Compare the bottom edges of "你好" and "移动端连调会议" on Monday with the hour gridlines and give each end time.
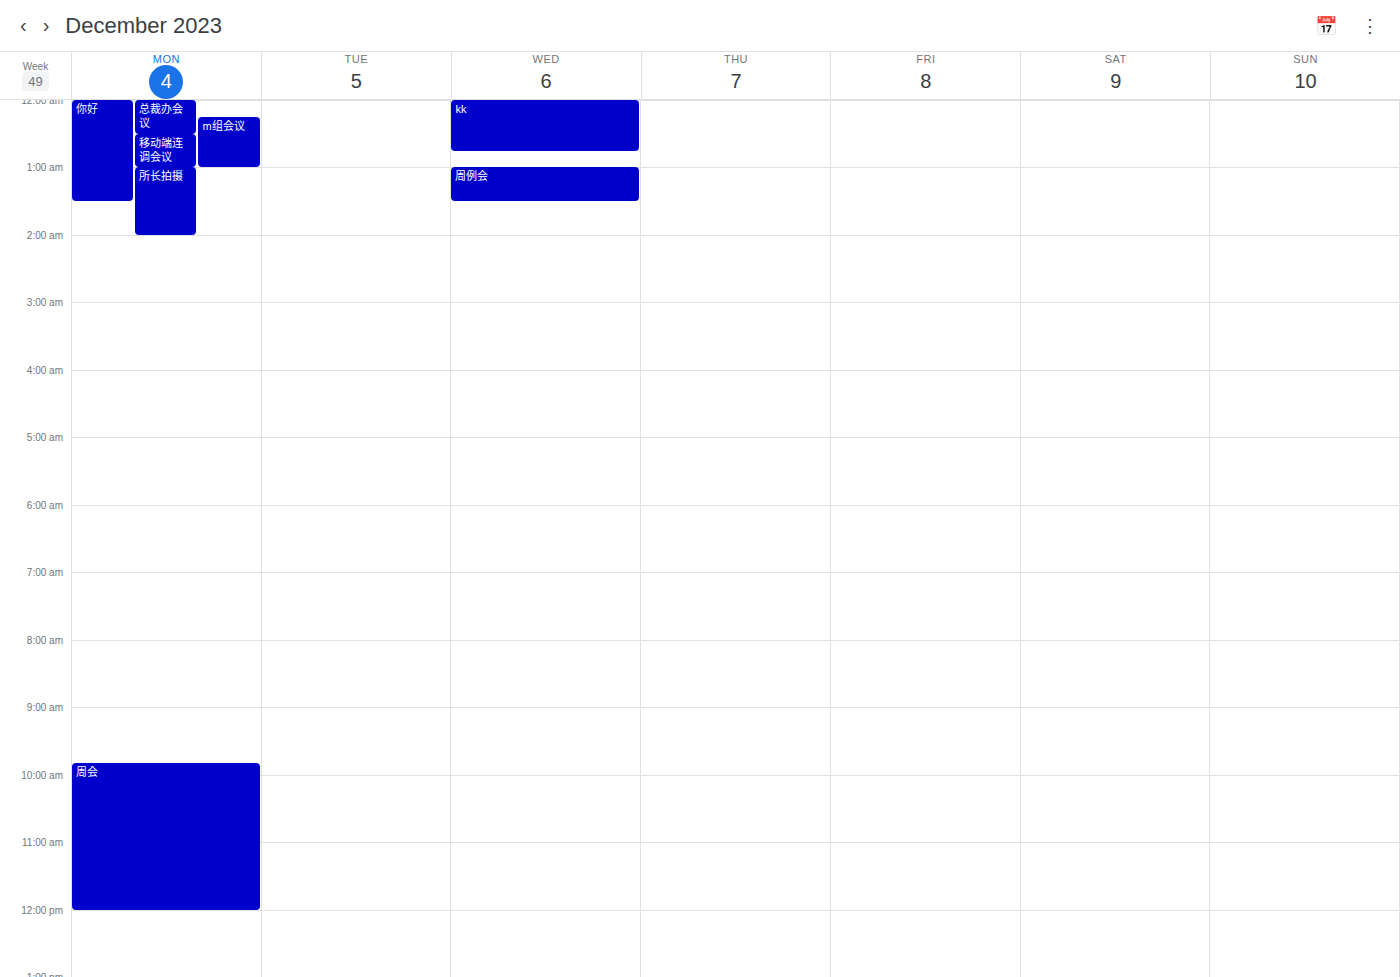
"你好": 1:30 AM, halfway between the 1 AM and 2 AM lines. "移动端连调会议": 1:00 AM, exactly on the 1 AM line.